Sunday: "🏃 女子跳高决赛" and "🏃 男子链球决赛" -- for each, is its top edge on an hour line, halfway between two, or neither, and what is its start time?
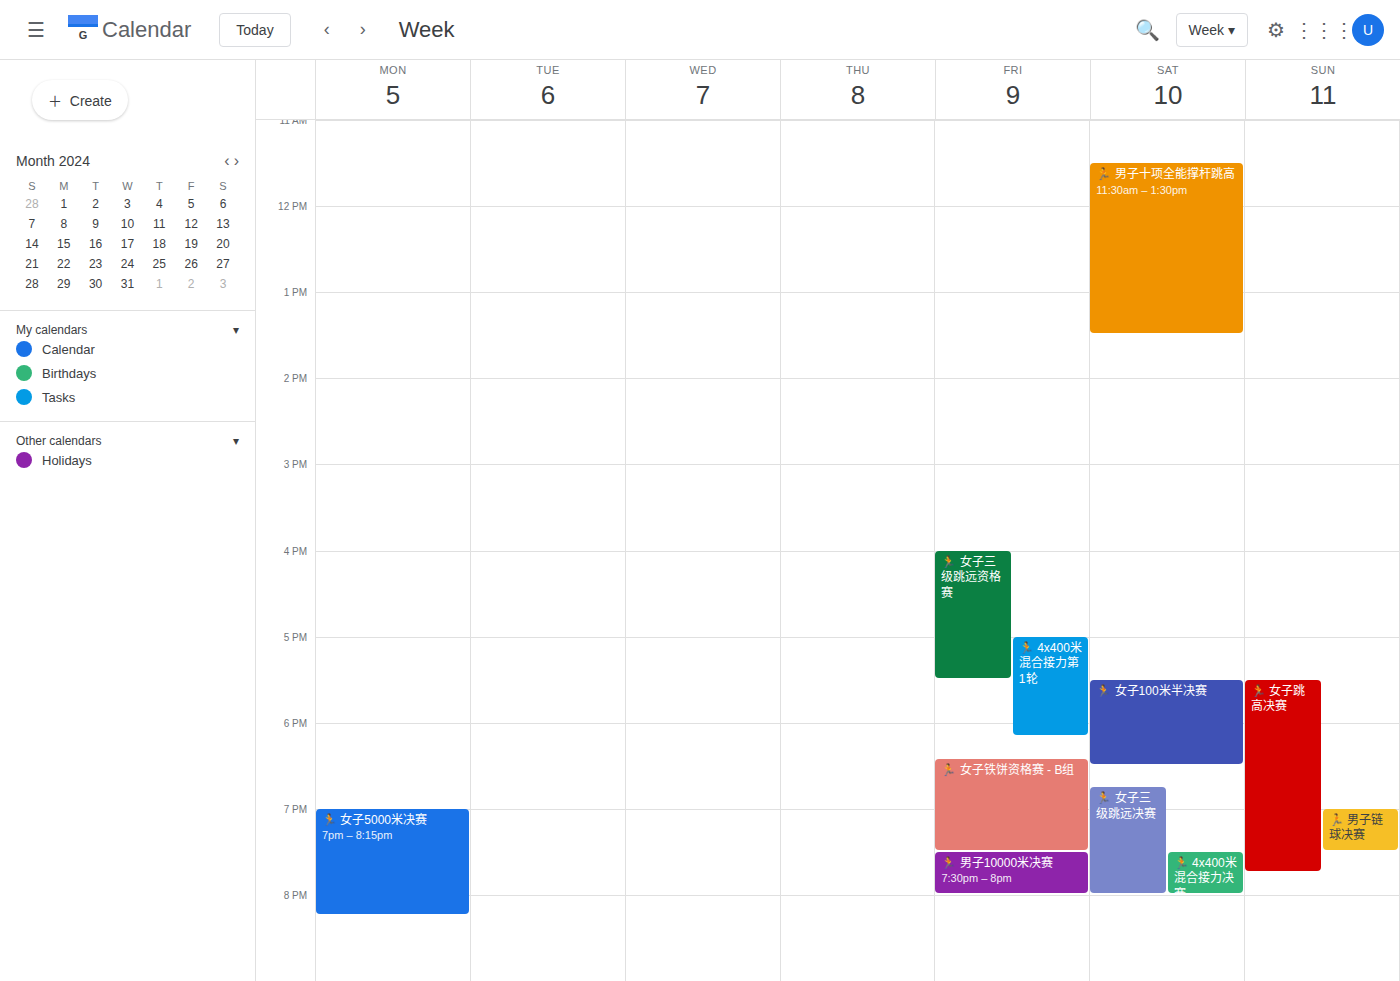
"🏃 女子跳高决赛": 5:30 PM, halfway between the 5 PM and 6 PM lines. "🏃 男子链球决赛": 7:00 PM, exactly on the 7 PM line.